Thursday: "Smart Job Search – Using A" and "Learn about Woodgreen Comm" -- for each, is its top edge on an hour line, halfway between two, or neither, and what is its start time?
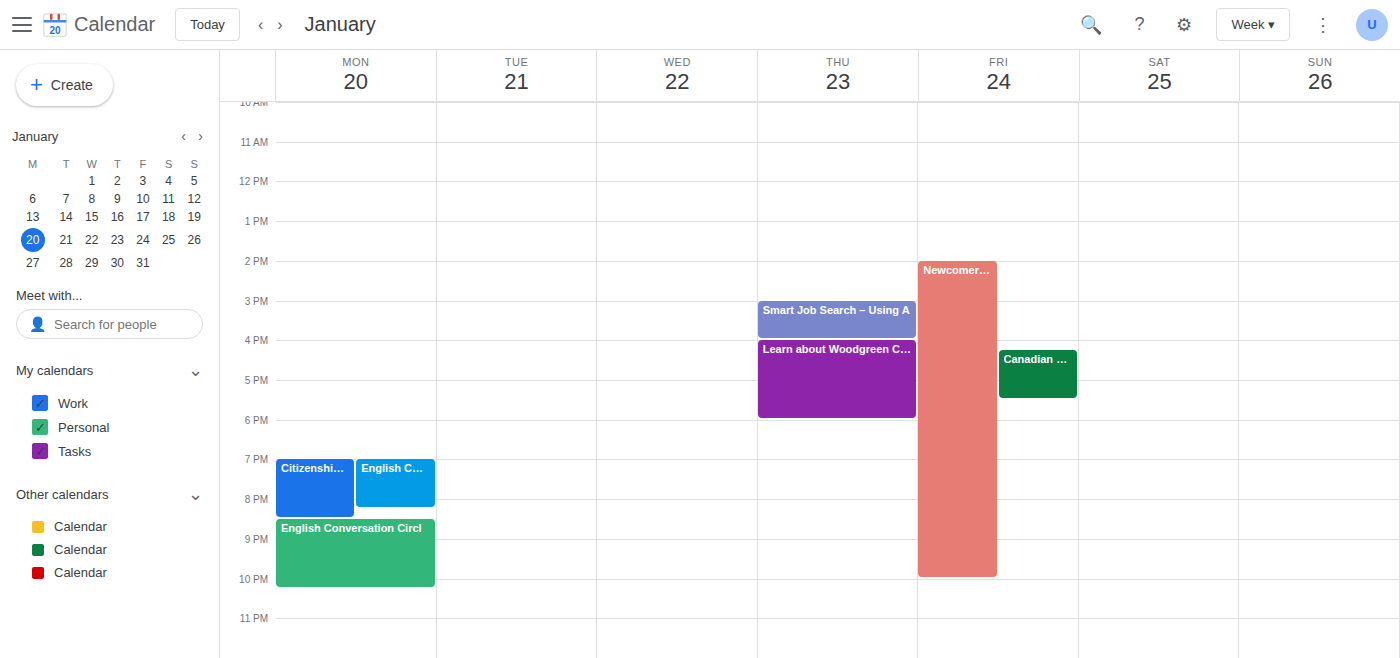
"Smart Job Search – Using A": 3:00 PM, exactly on the 3 PM line. "Learn about Woodgreen Comm": 4:00 PM, exactly on the 4 PM line.